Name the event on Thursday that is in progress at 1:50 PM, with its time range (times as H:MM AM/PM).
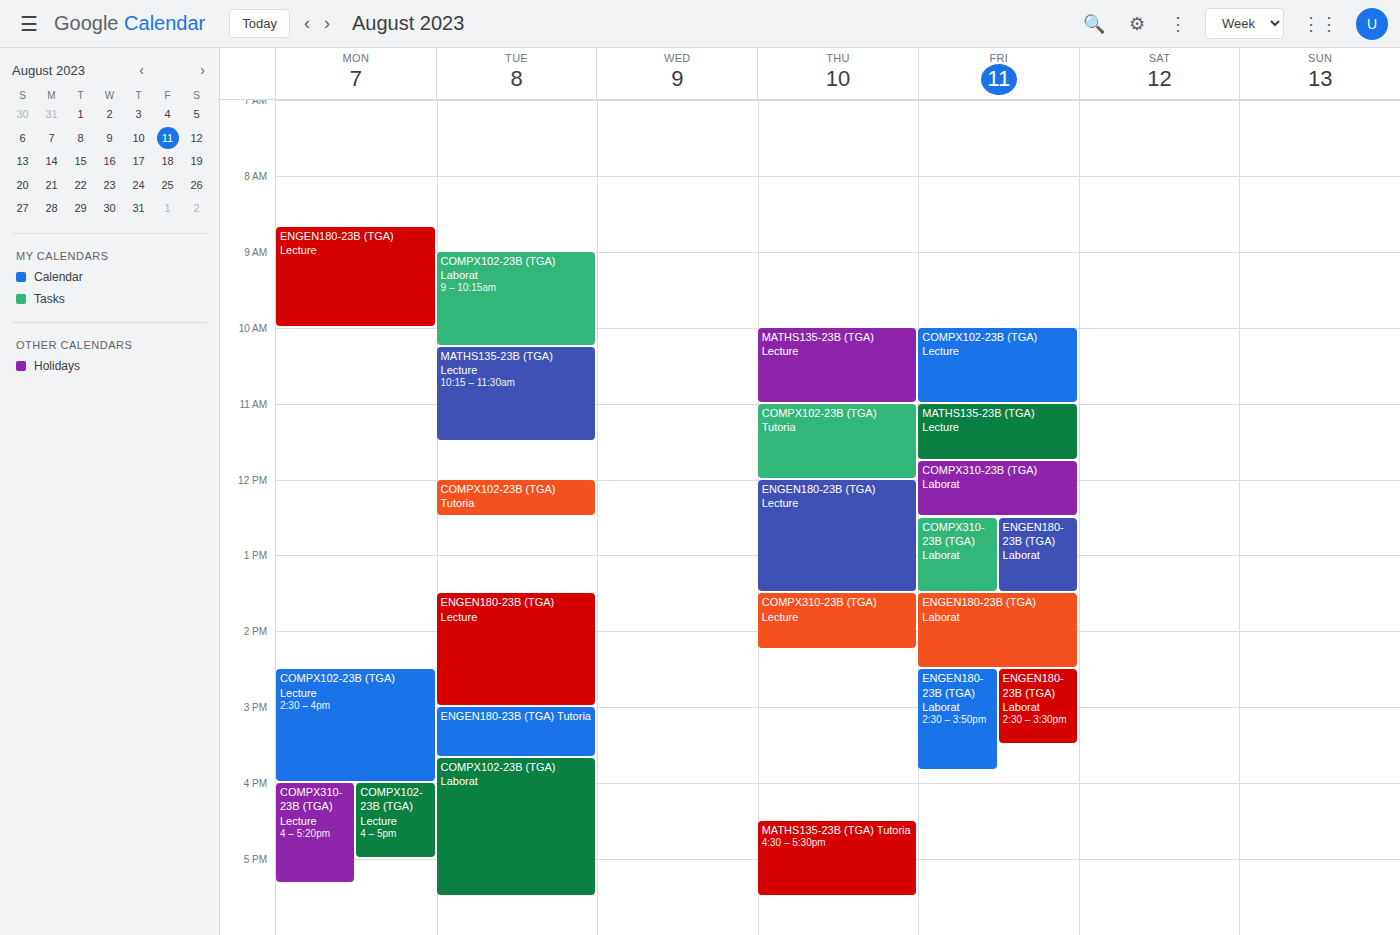
"COMPX310-23B (TGA) Lecture", 1:30 PM to 2:15 PM